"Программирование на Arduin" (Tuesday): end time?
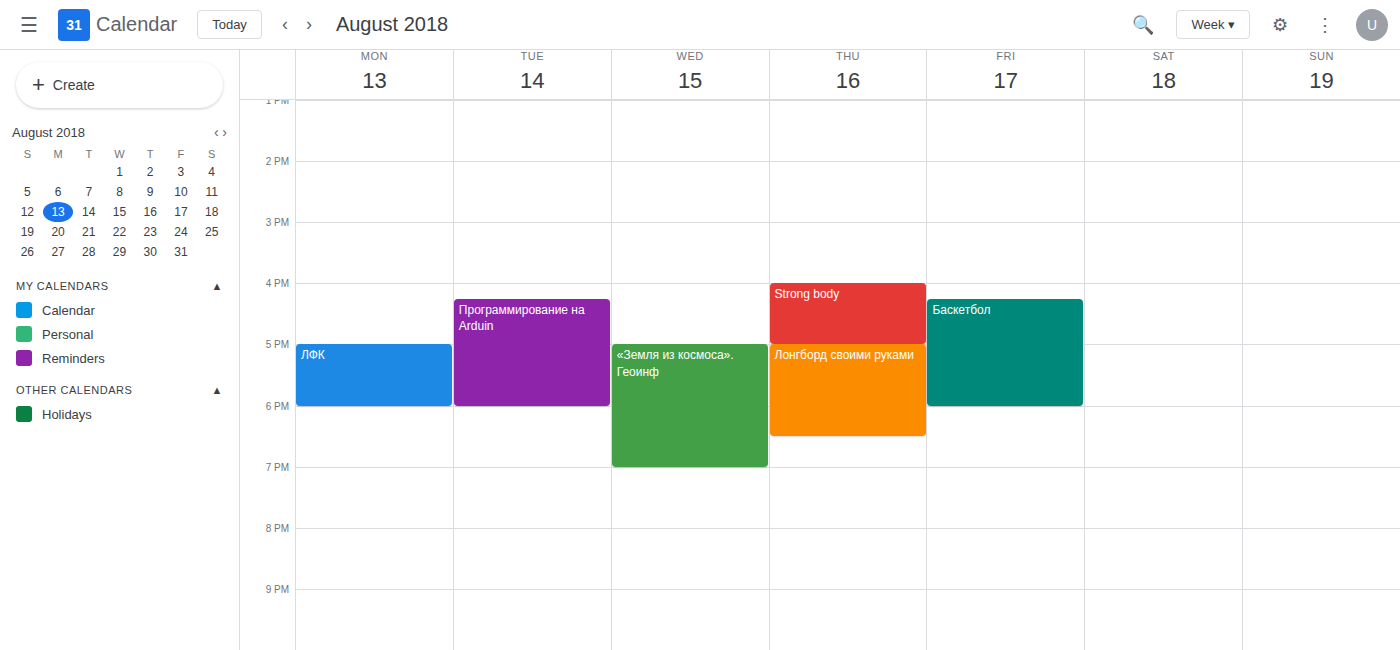
18:00